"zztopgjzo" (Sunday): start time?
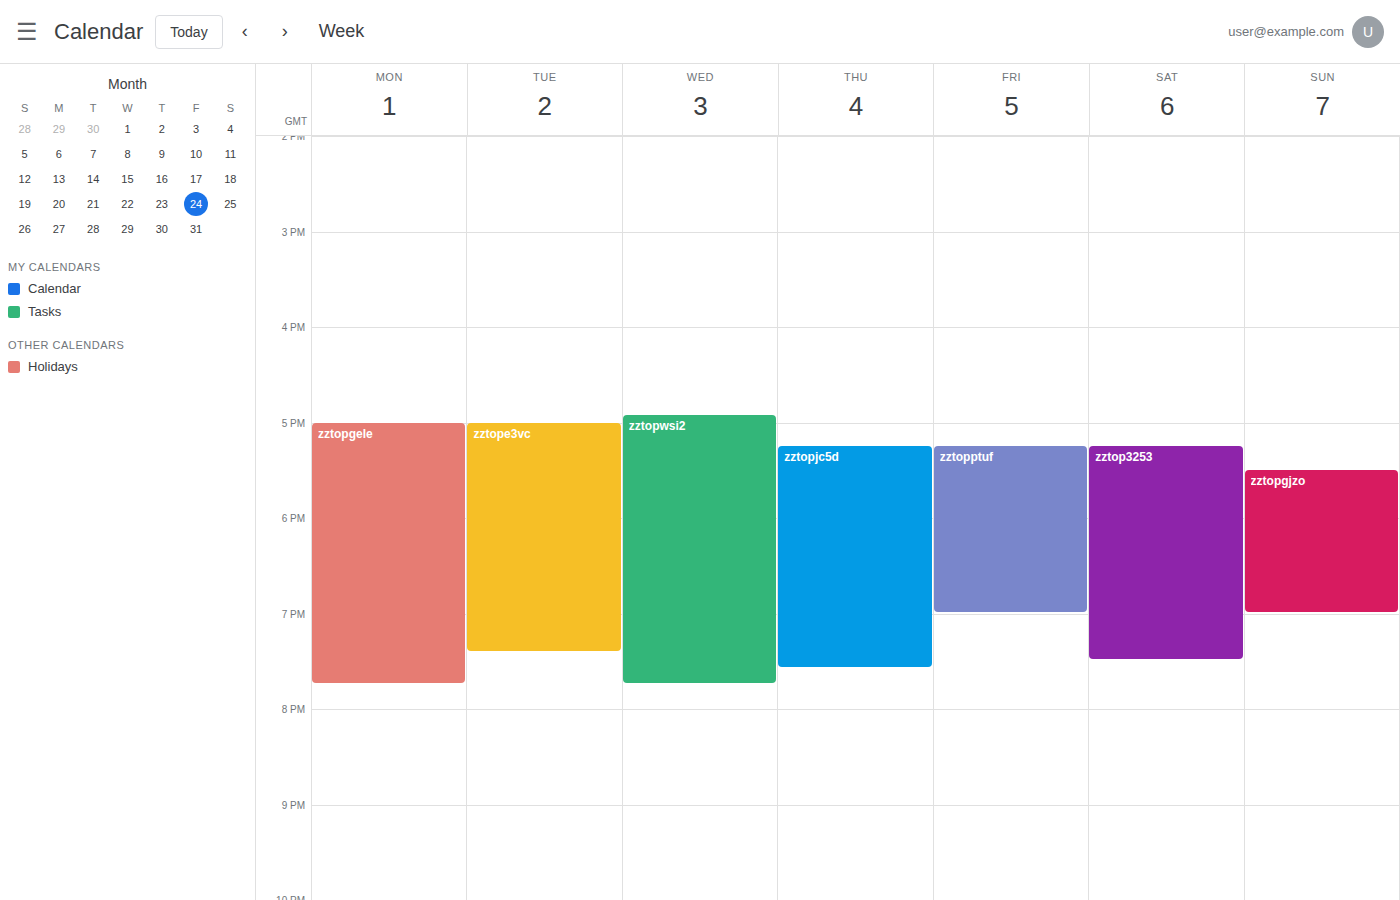
5:30 PM